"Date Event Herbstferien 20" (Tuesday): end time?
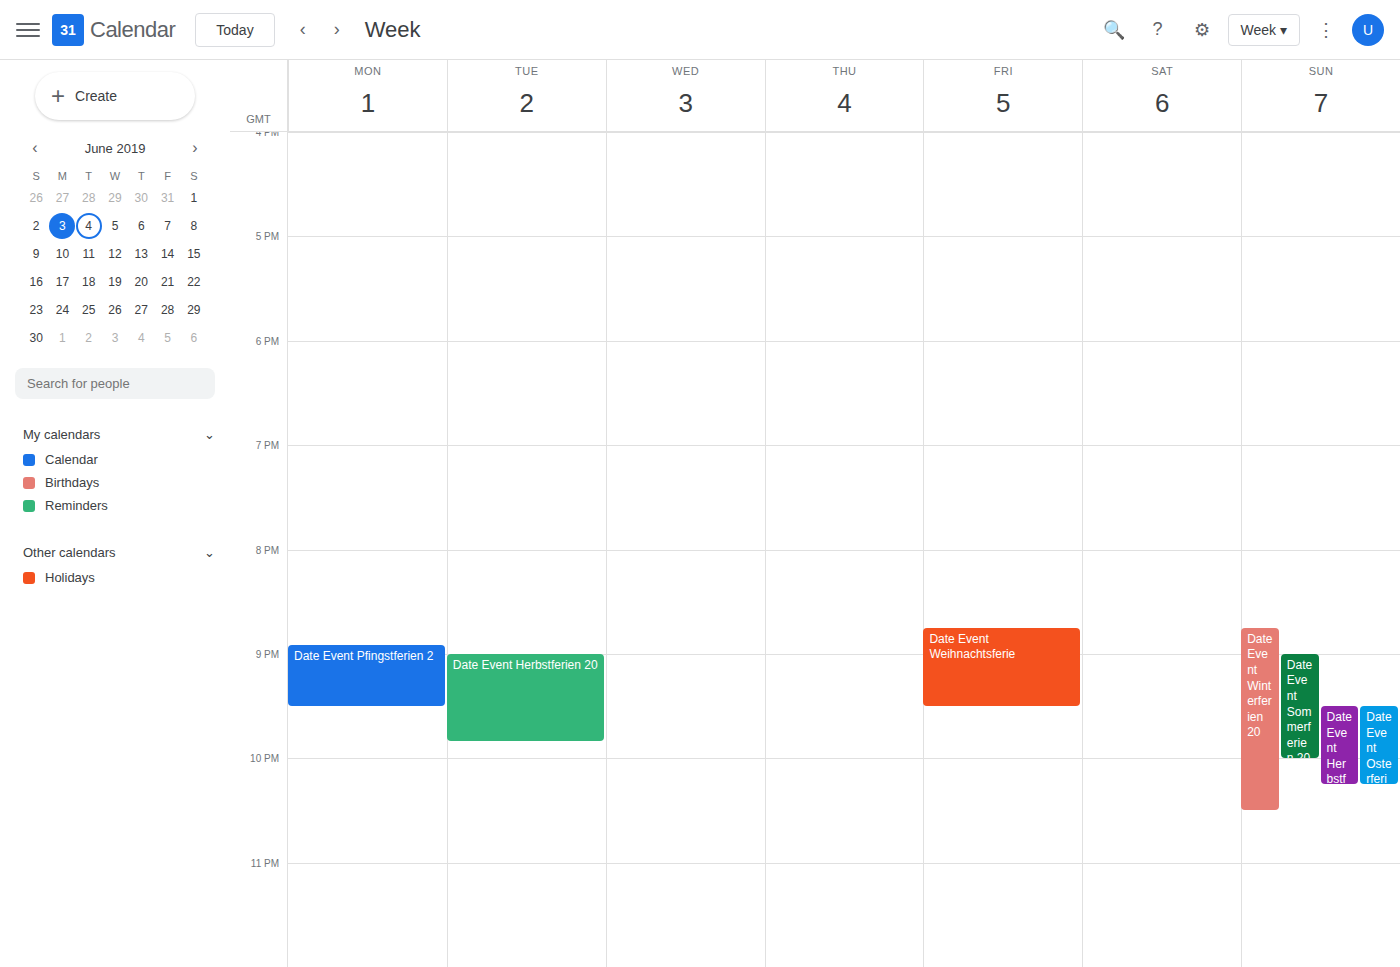
9:50 PM